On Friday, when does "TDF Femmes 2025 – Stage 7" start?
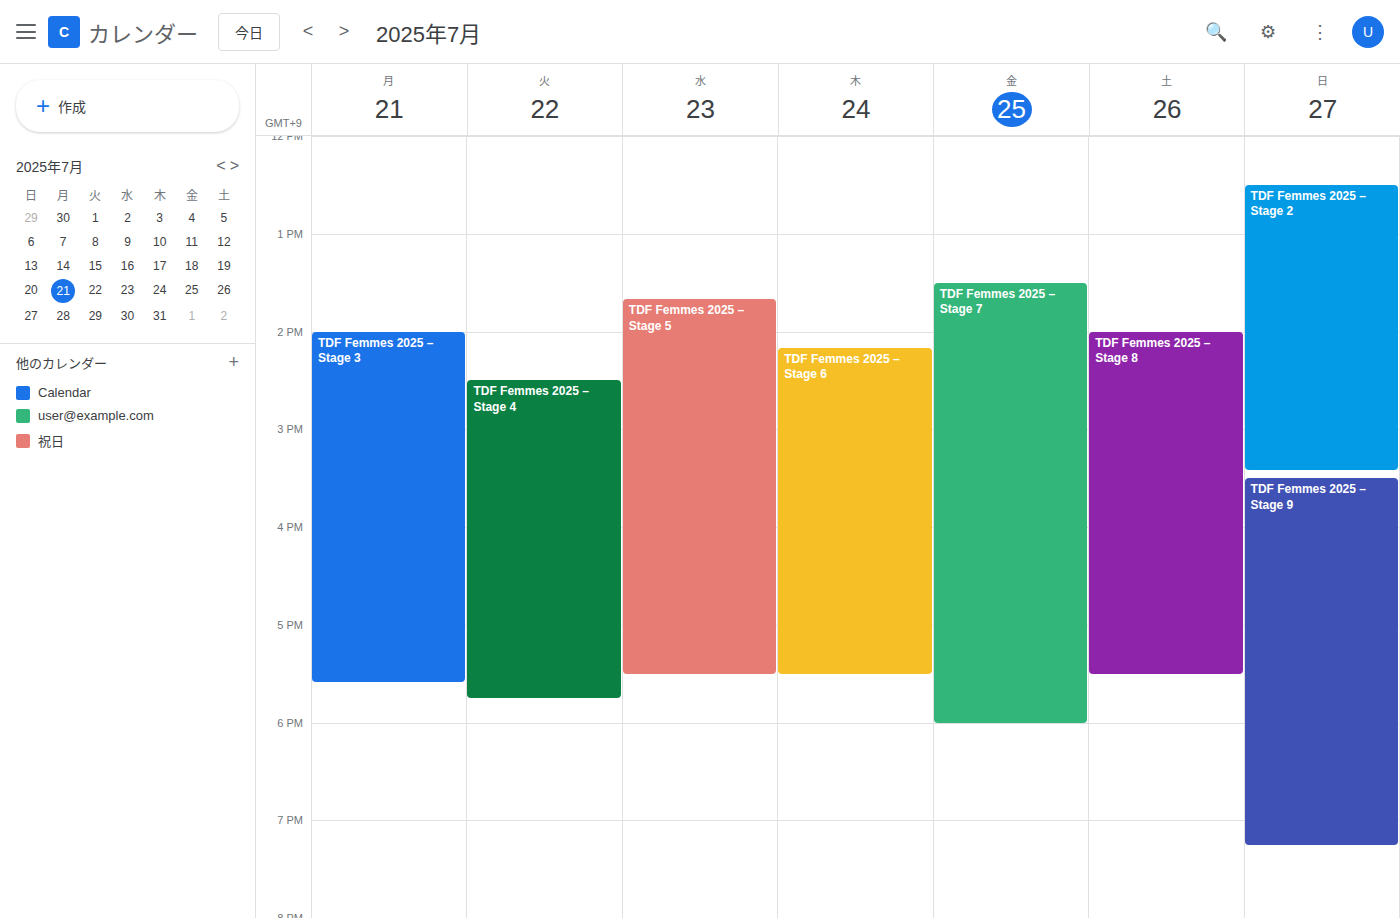
1:30 PM